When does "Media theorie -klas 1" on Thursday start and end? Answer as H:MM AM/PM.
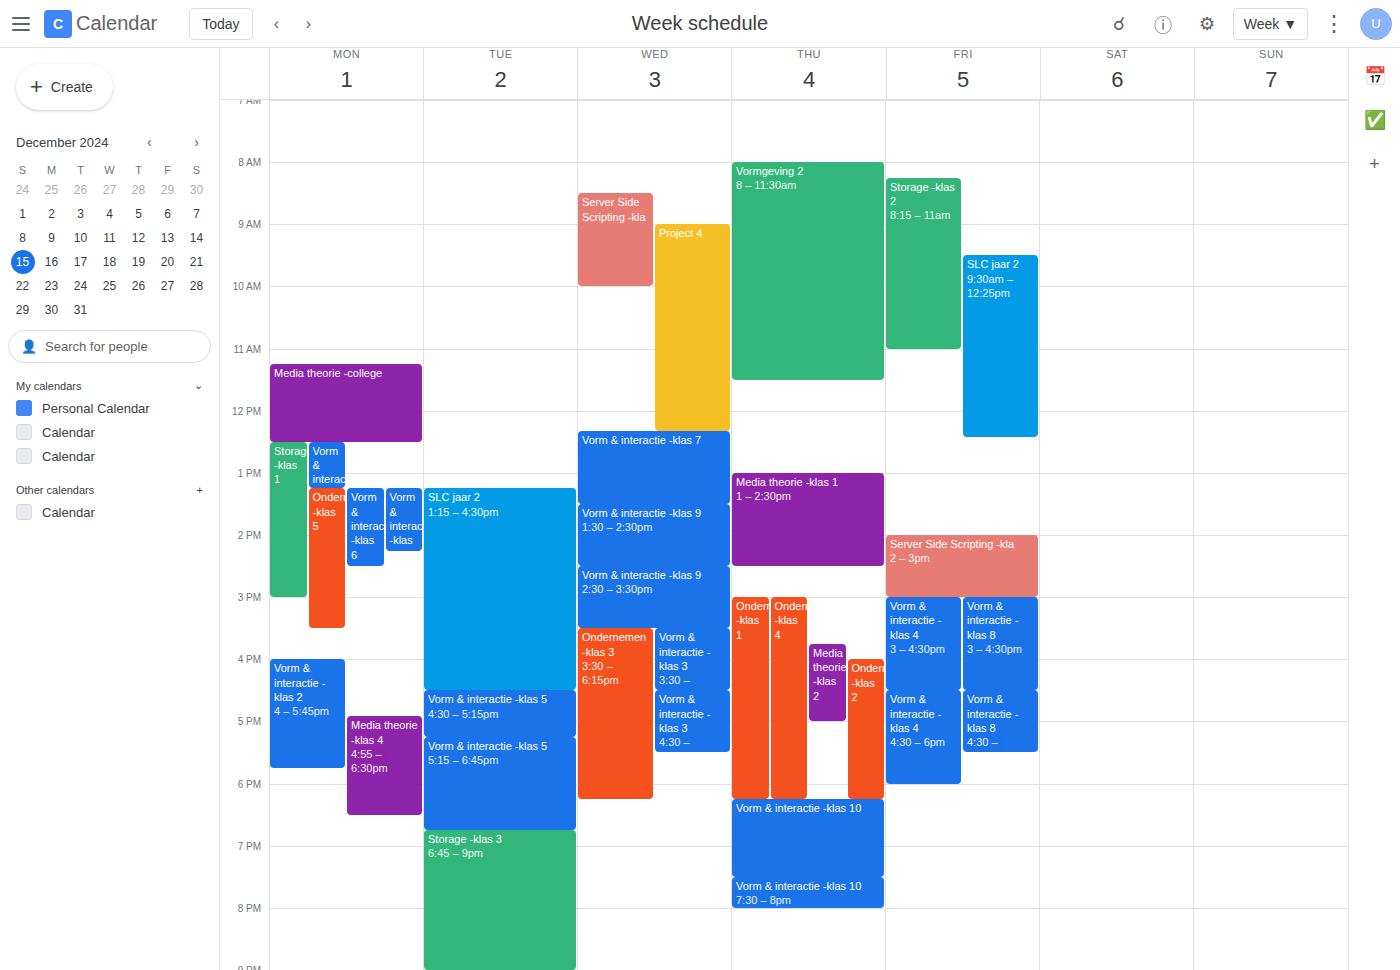
1:00 PM to 2:30 PM